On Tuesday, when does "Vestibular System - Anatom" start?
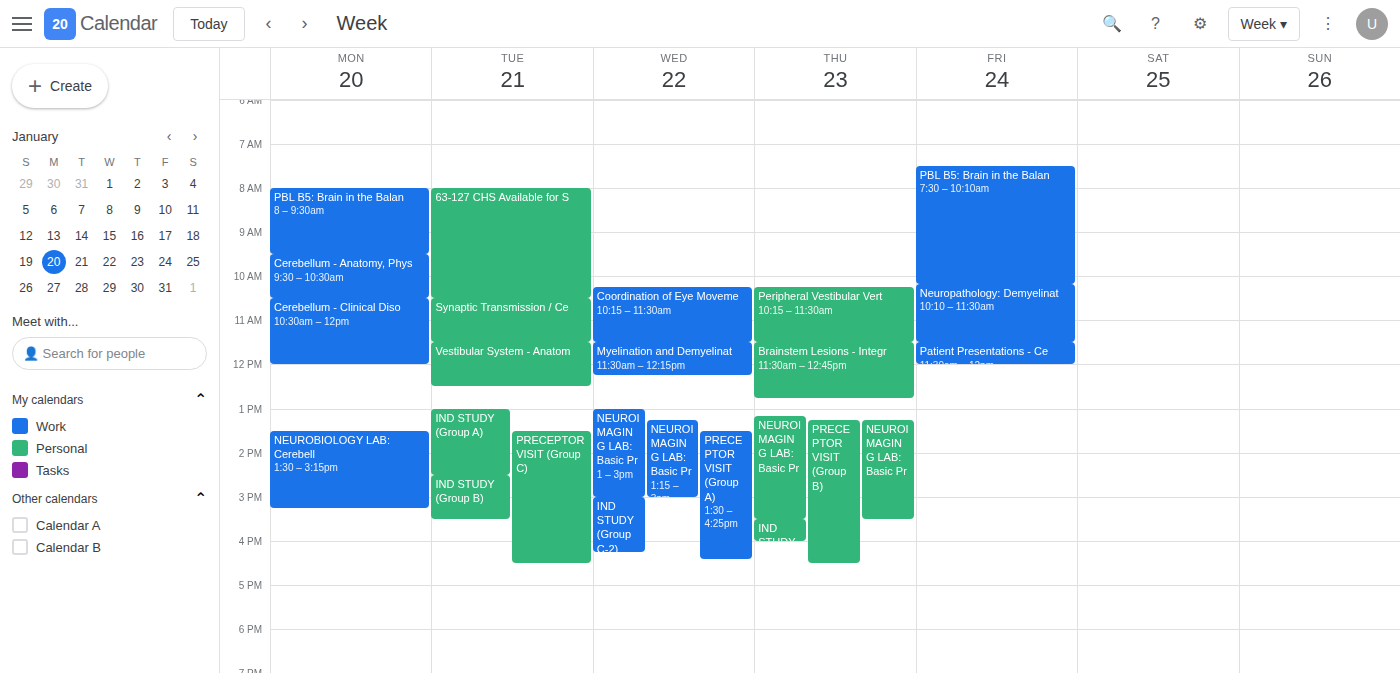
11:30 AM